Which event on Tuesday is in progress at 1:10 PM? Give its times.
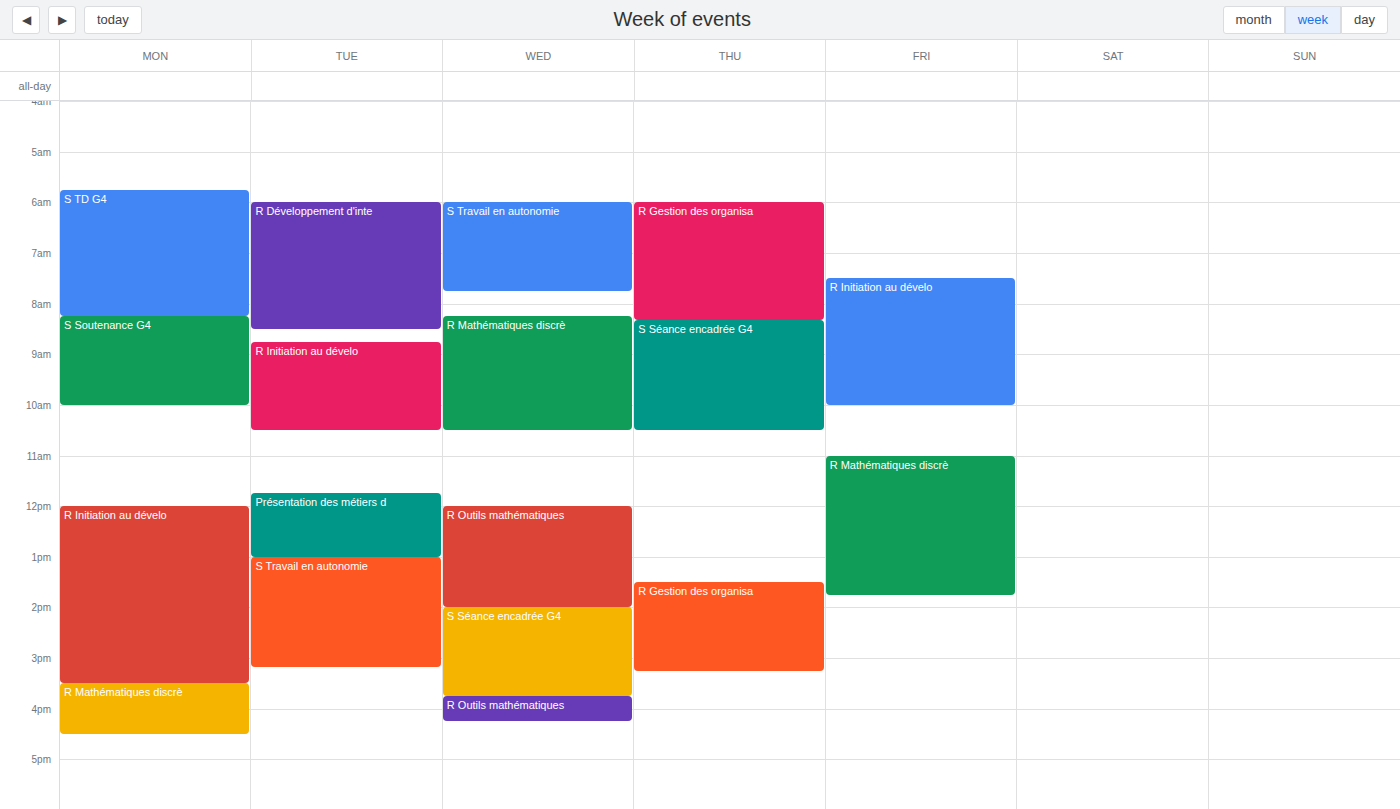
"S Travail en autonomie", 1:00 PM to 3:10 PM